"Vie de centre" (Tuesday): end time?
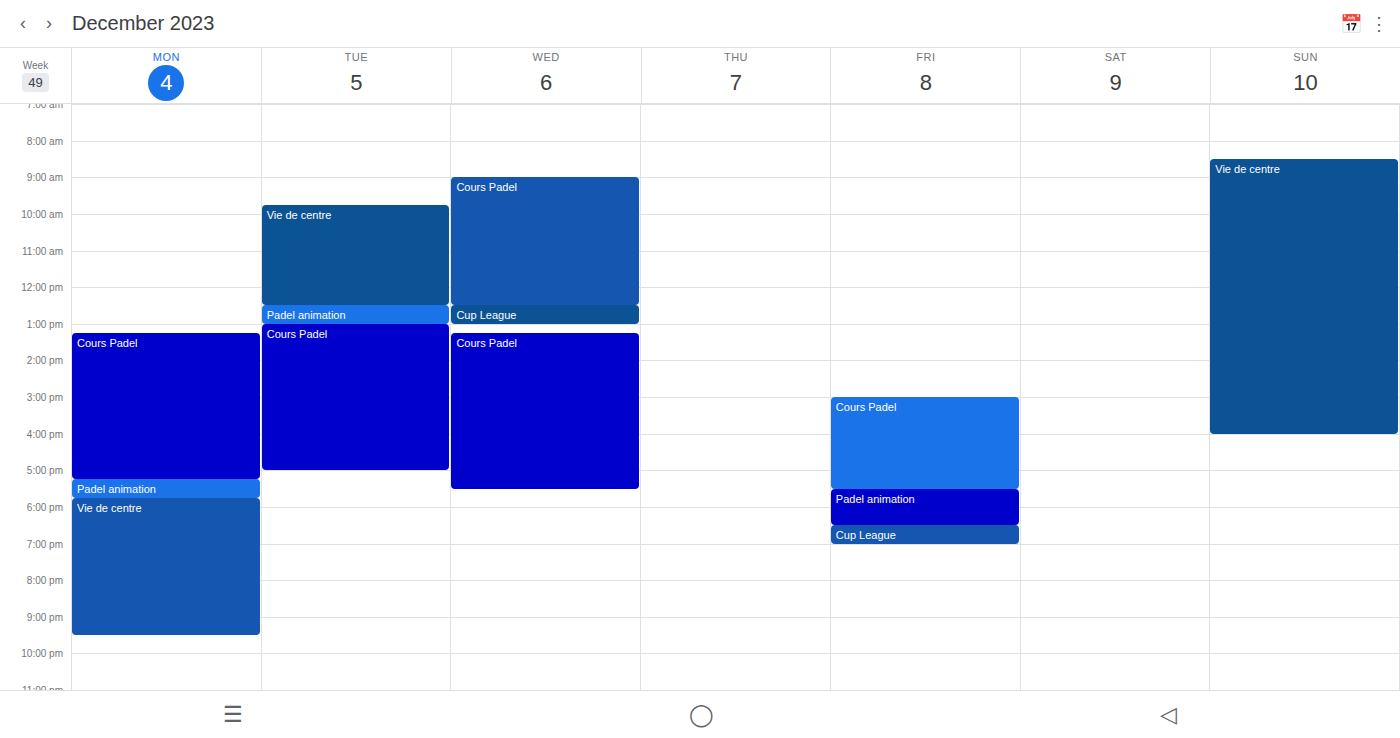
12:30